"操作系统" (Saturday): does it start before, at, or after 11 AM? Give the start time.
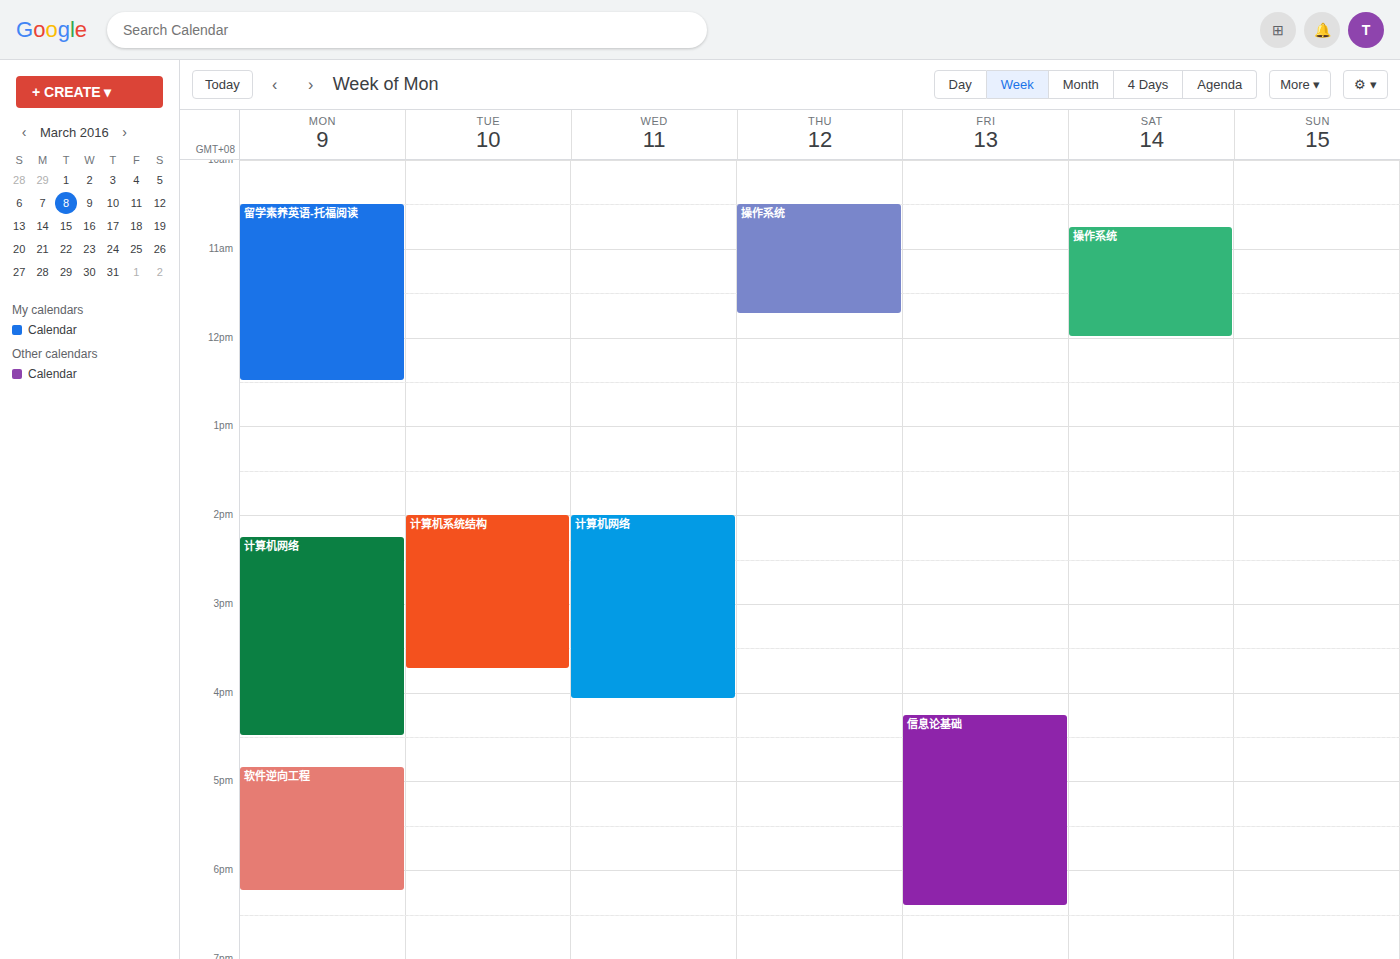
10:45 AM -- before 11 AM, 15 minutes above the 11 AM line.